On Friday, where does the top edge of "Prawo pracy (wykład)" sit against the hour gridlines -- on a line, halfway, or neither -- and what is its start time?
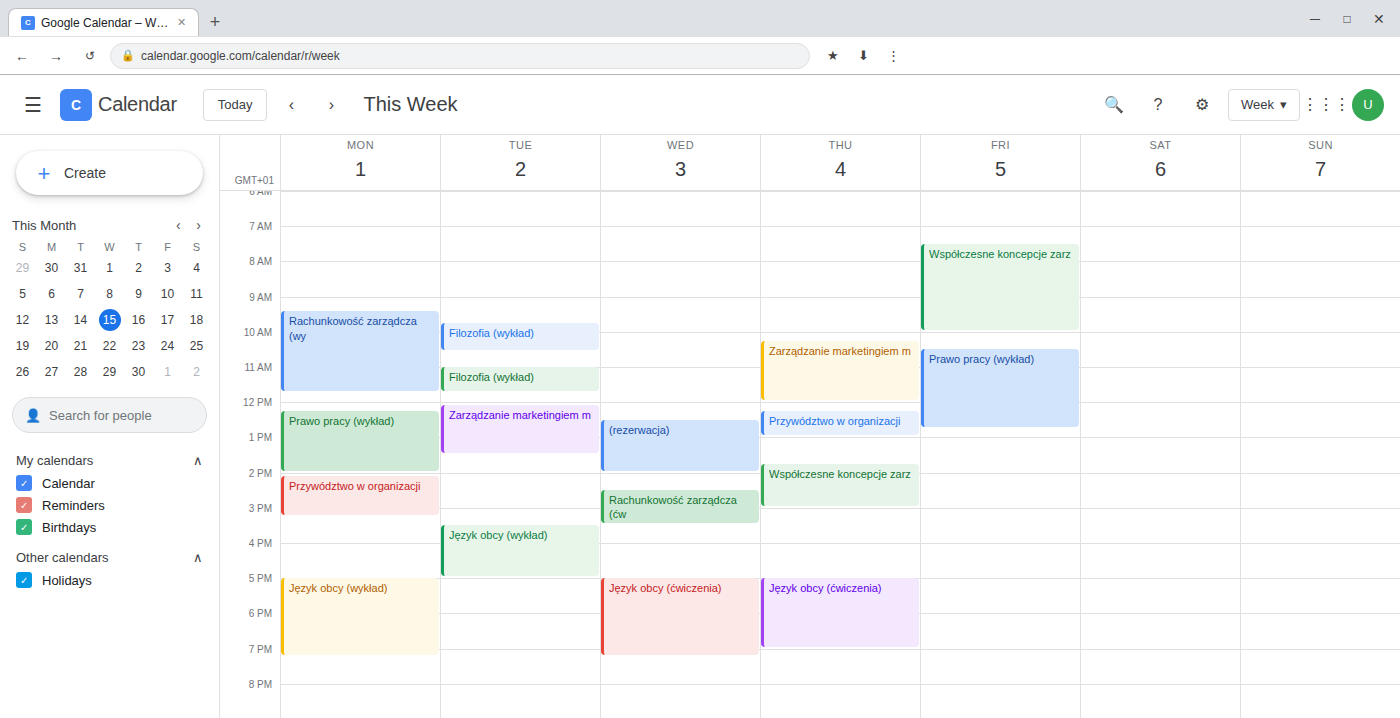
10:30 AM -- halfway between the 10 AM and 11 AM lines.